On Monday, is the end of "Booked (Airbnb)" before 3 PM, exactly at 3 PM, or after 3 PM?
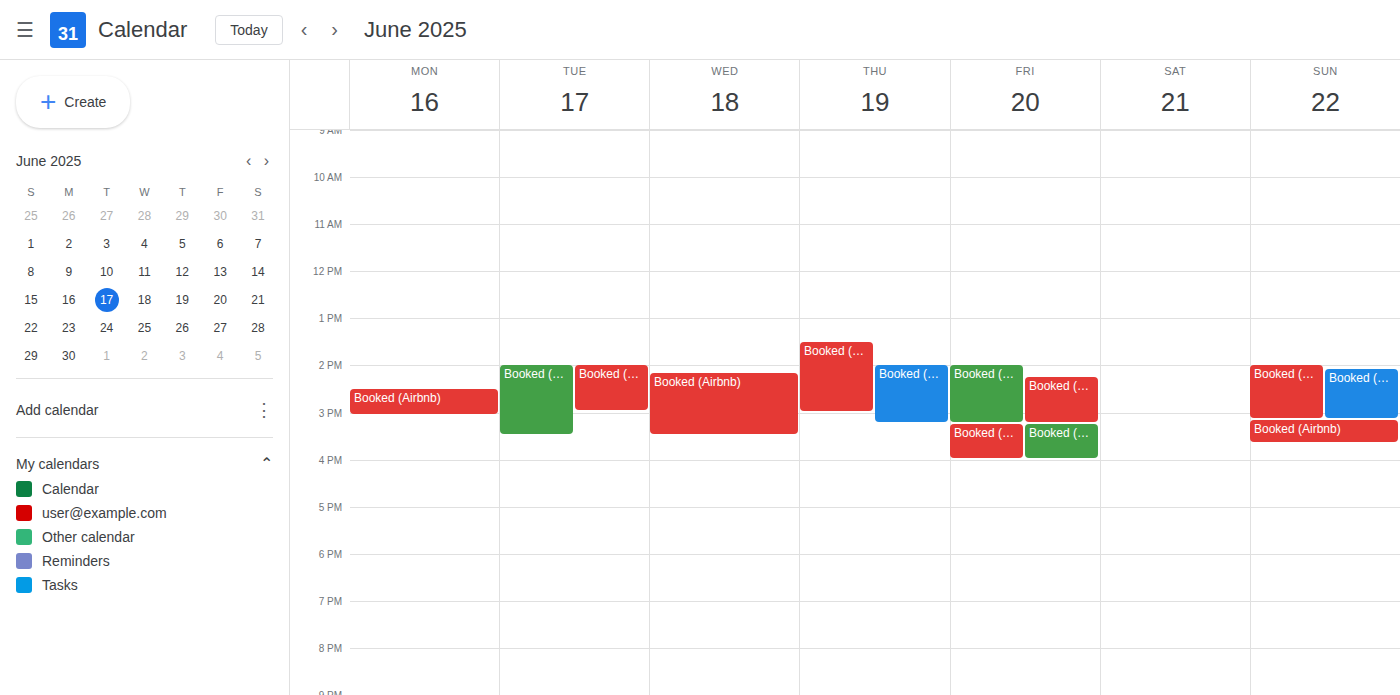
3:05 PM -- after 3 PM, 5 minutes below the 3 PM line.